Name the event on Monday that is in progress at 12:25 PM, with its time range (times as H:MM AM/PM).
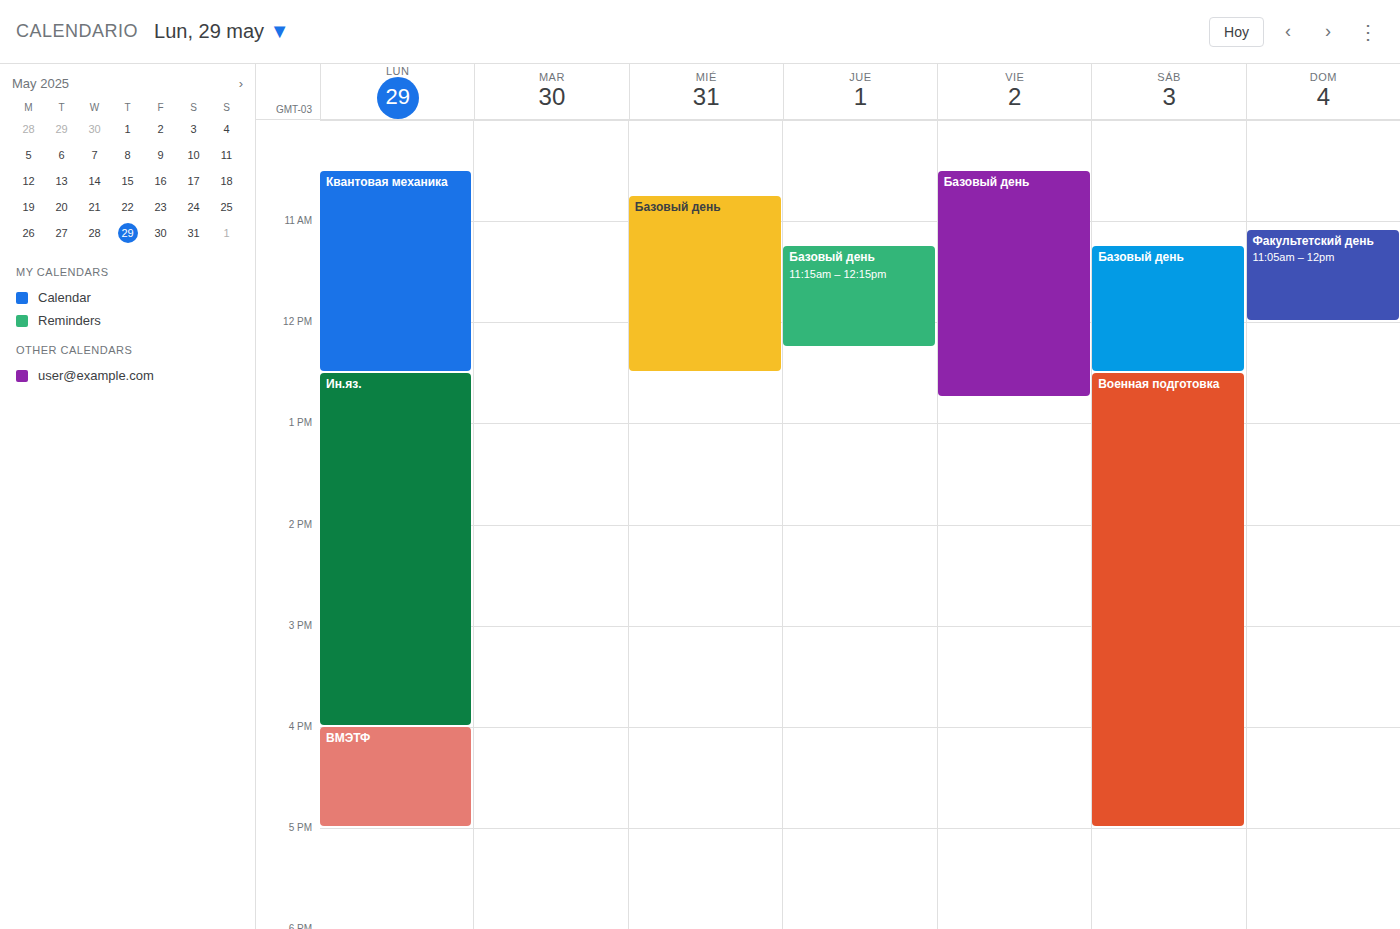
"Квантовая механика", 10:30 AM to 12:30 PM